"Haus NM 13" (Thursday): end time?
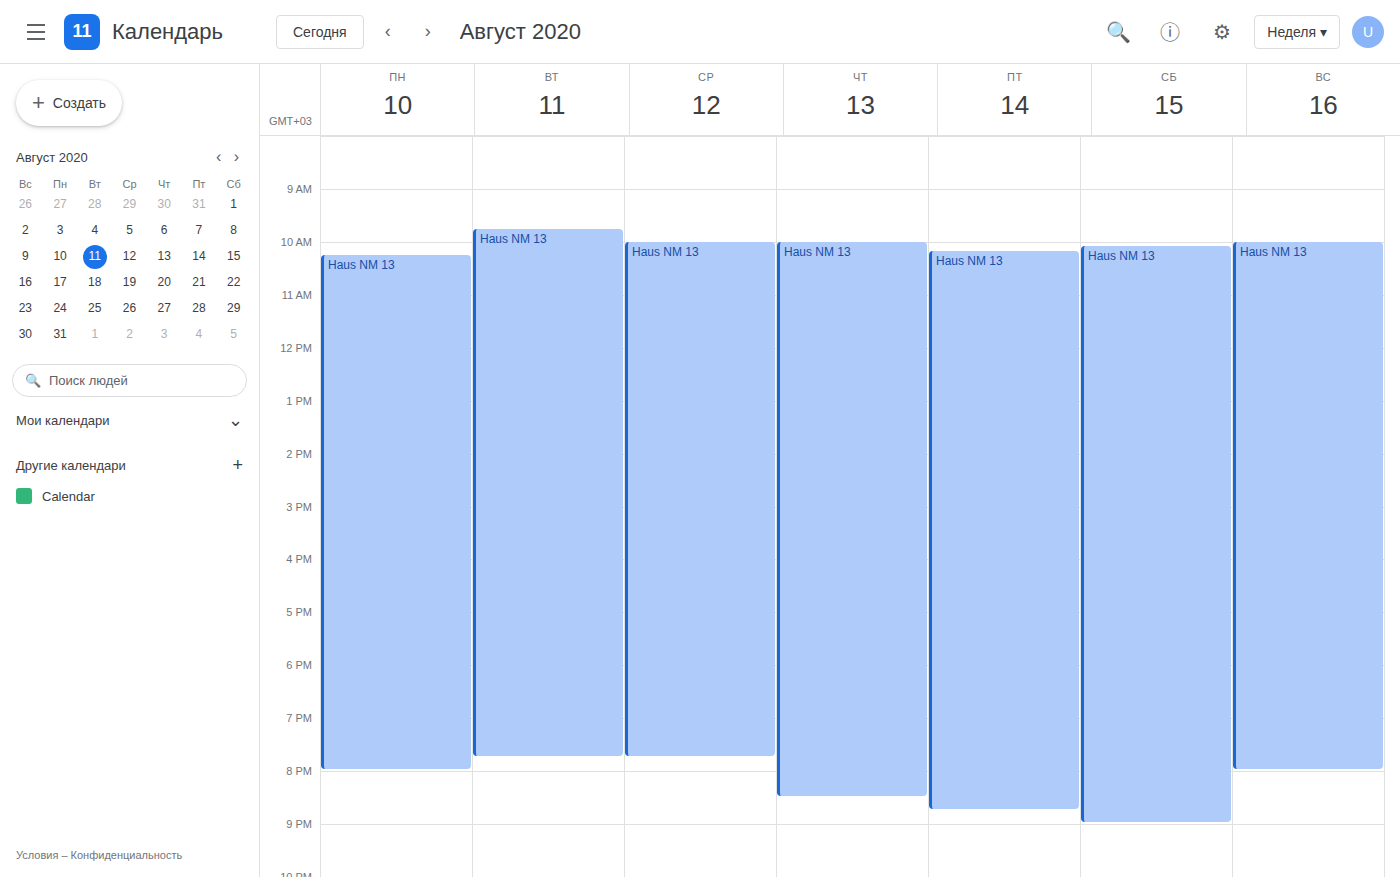
8:30 PM